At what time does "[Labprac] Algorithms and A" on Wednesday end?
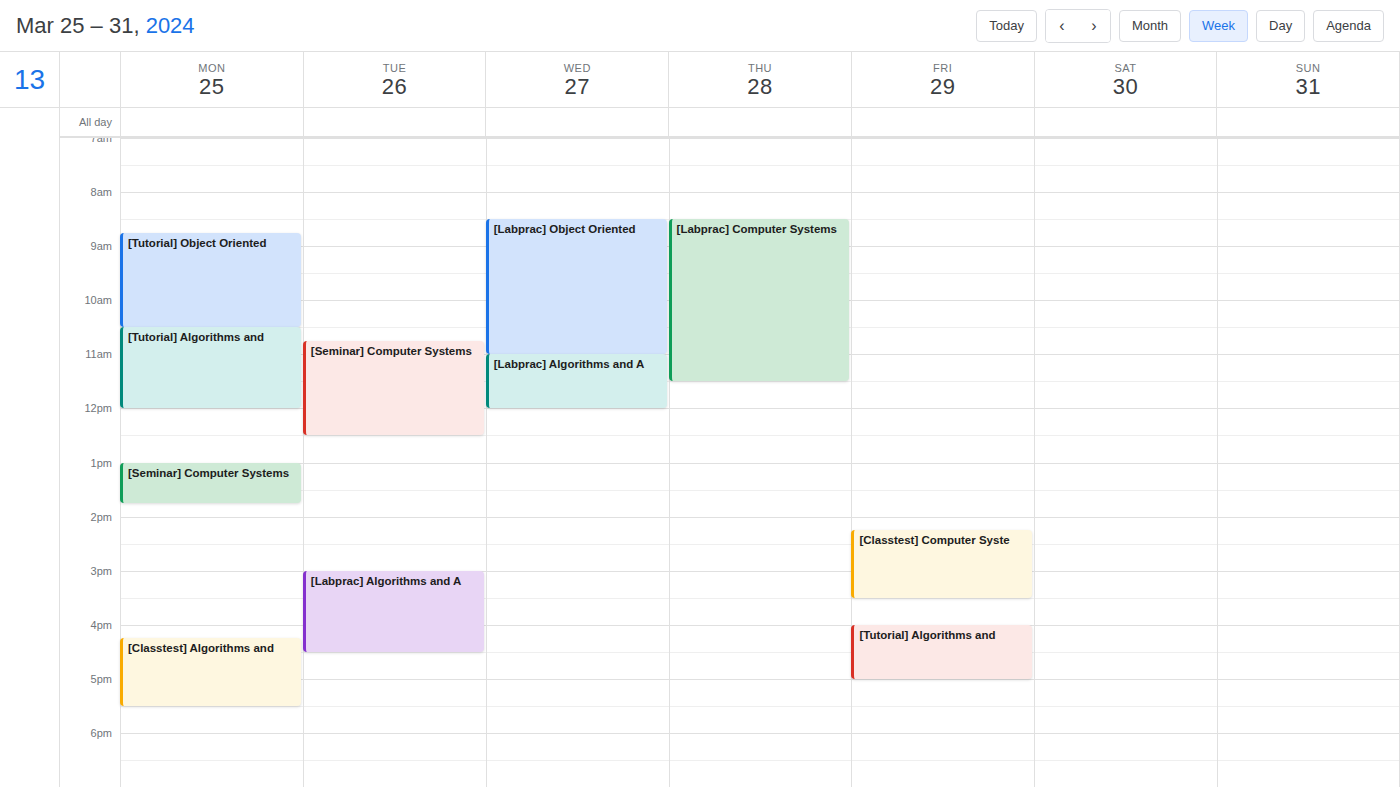
12:00 PM